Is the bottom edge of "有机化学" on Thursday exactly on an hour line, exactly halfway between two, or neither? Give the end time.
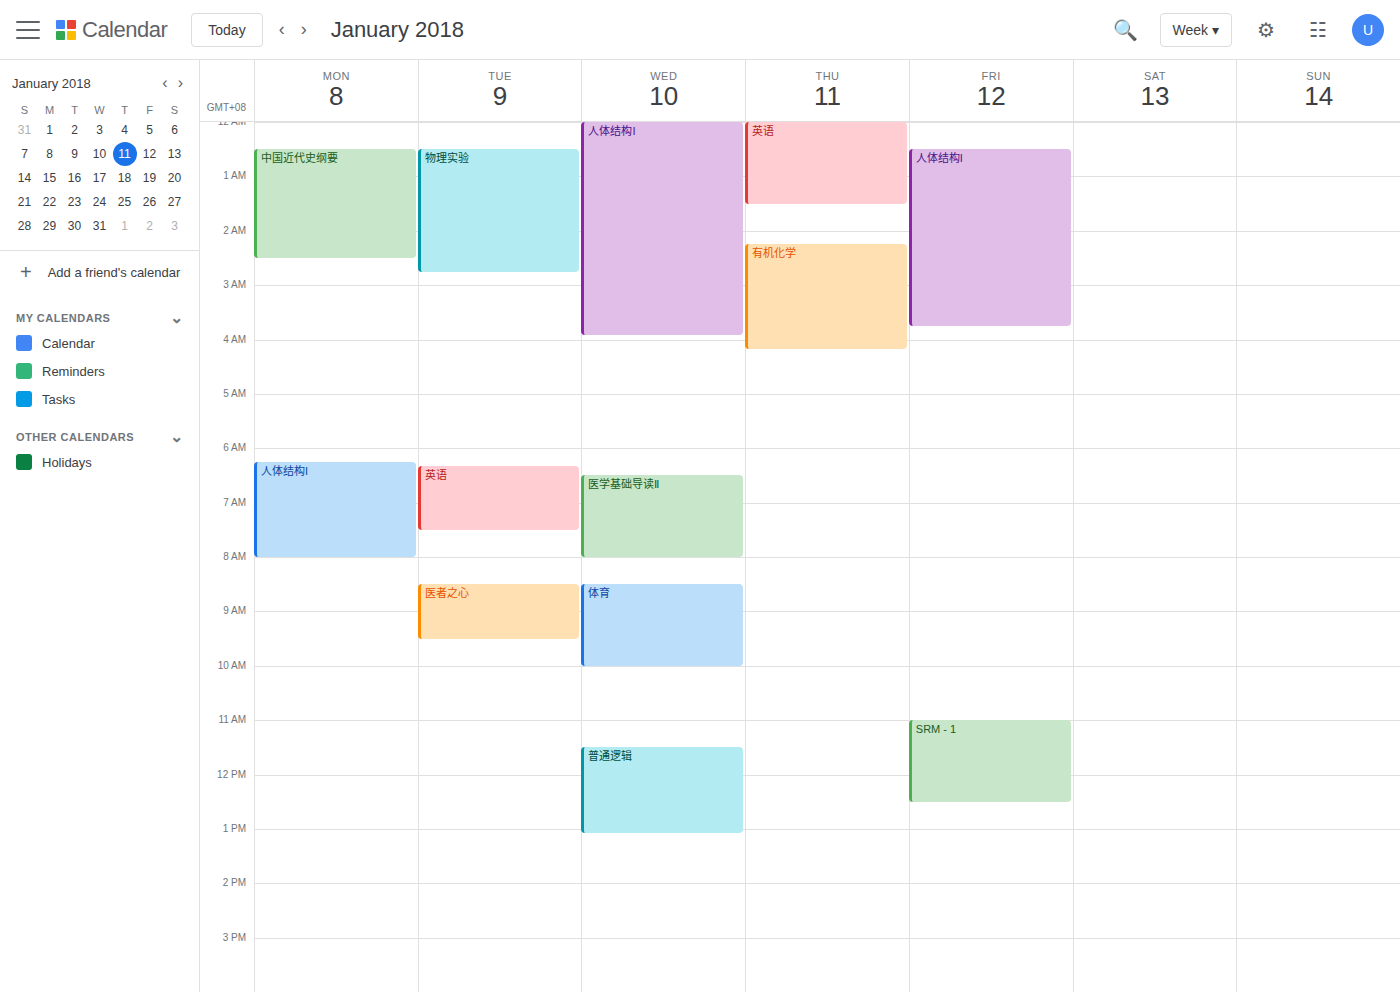
4:10 AM -- neither: 10 minutes below the 4 AM line and 50 minutes above the 5 AM line.